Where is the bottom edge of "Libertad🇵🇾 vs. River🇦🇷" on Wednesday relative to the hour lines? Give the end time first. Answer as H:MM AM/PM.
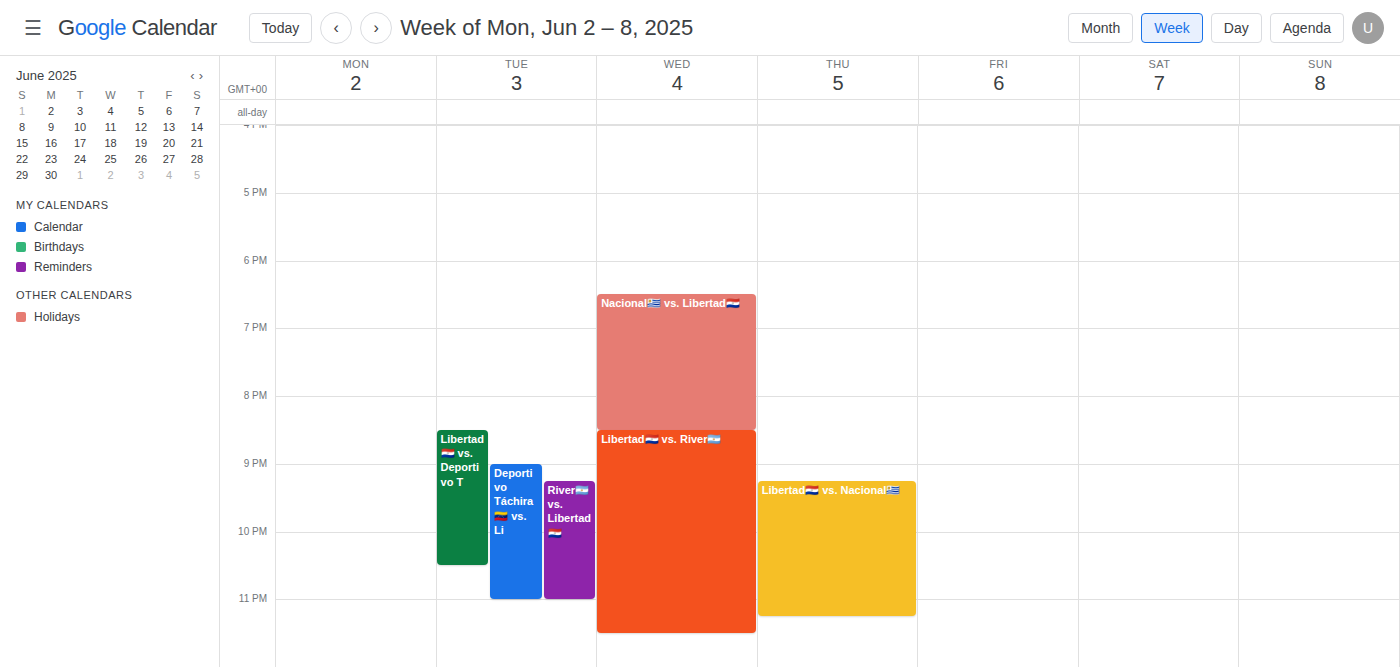
11:30 PM -- halfway between the 11 PM and 12 AM lines.